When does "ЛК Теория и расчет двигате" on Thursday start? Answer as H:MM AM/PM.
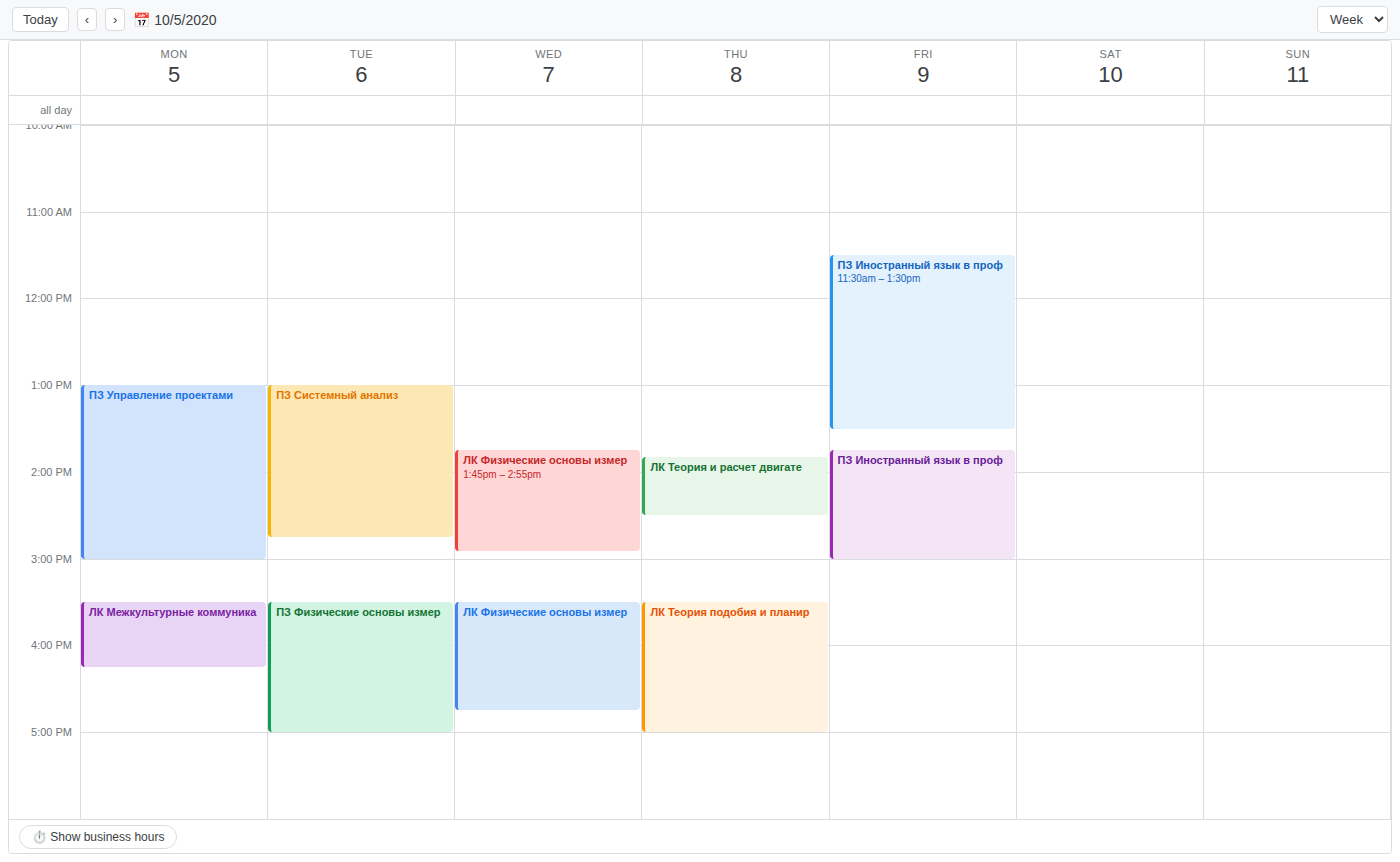
1:50 PM